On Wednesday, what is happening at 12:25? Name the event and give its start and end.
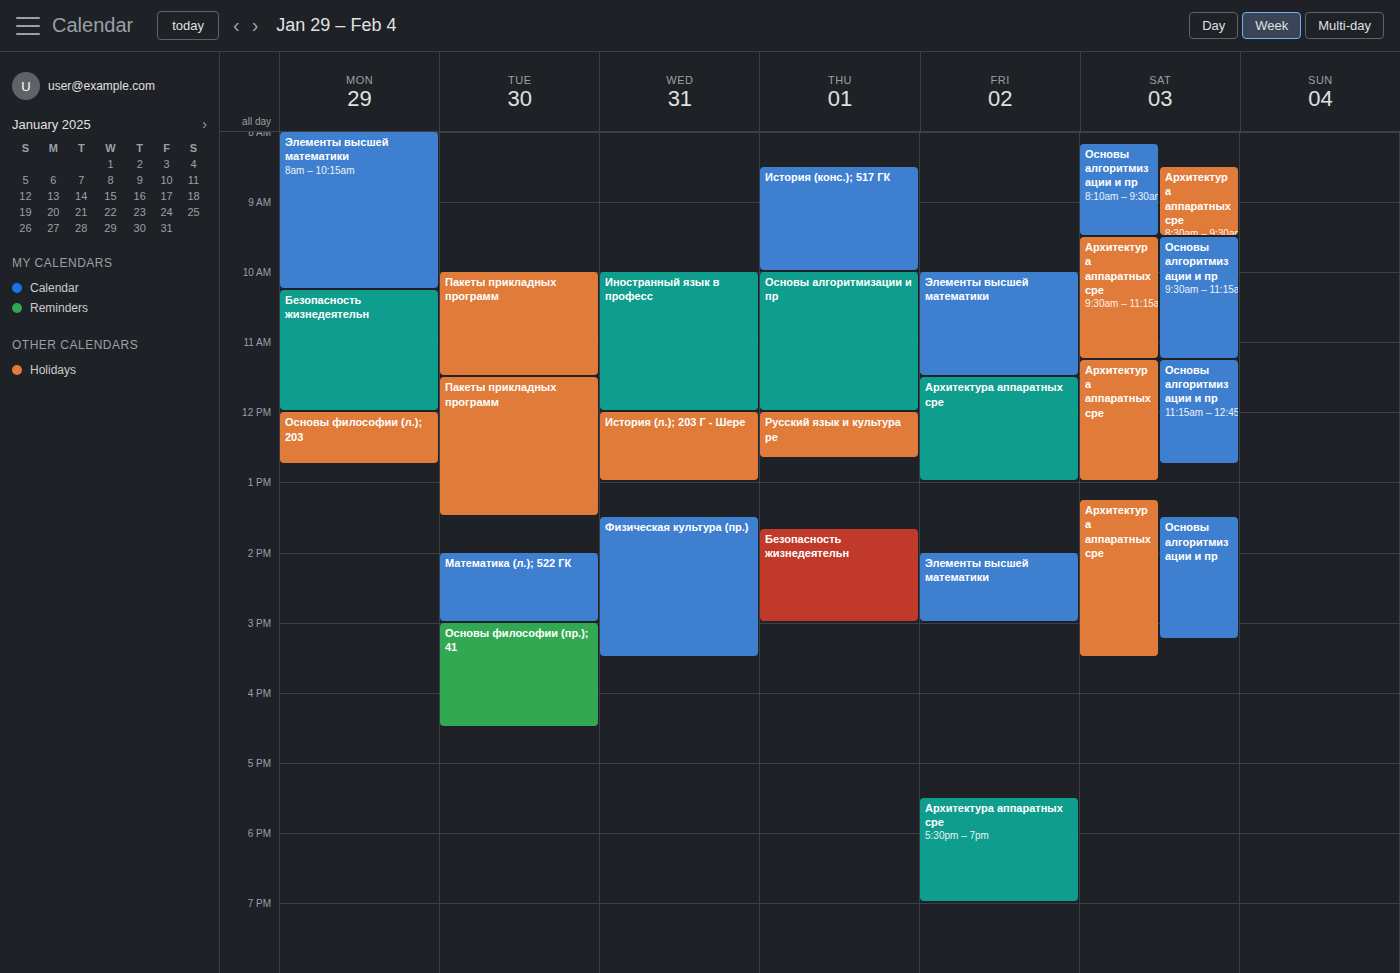
"История (л.); 203 Г - Шере", 12:00 to 13:00